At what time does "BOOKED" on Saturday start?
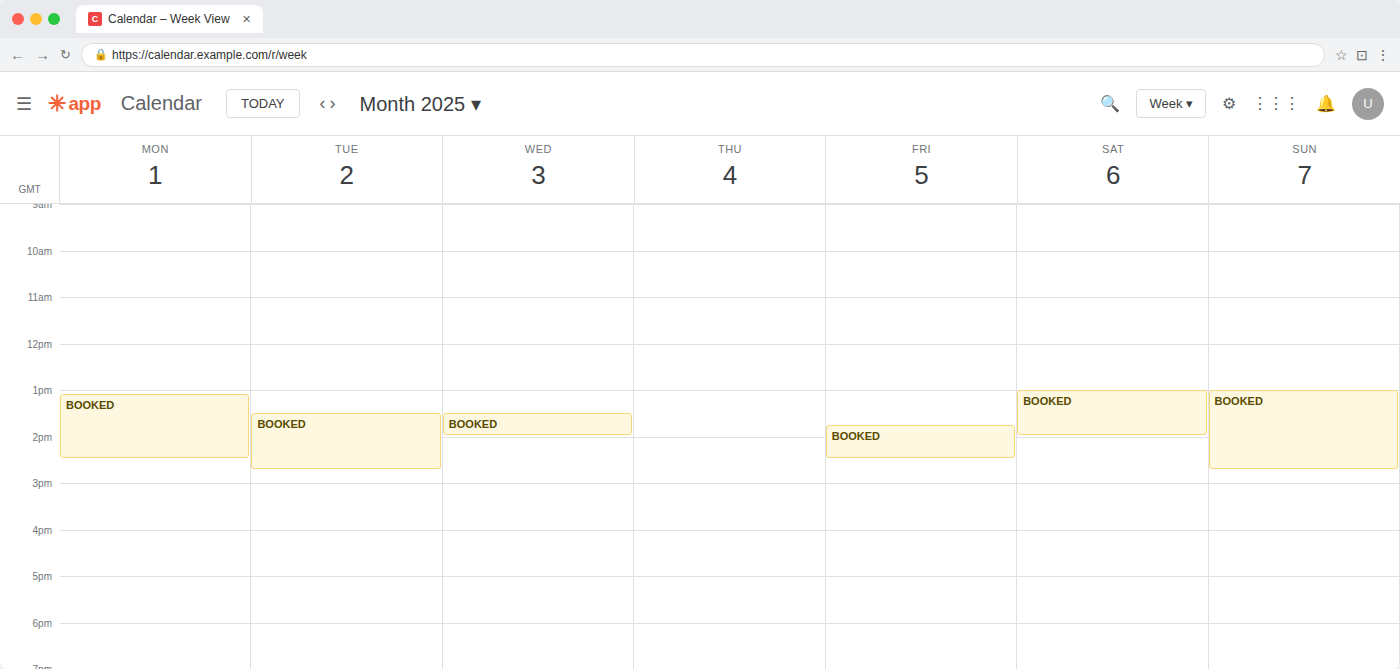
1:00 PM